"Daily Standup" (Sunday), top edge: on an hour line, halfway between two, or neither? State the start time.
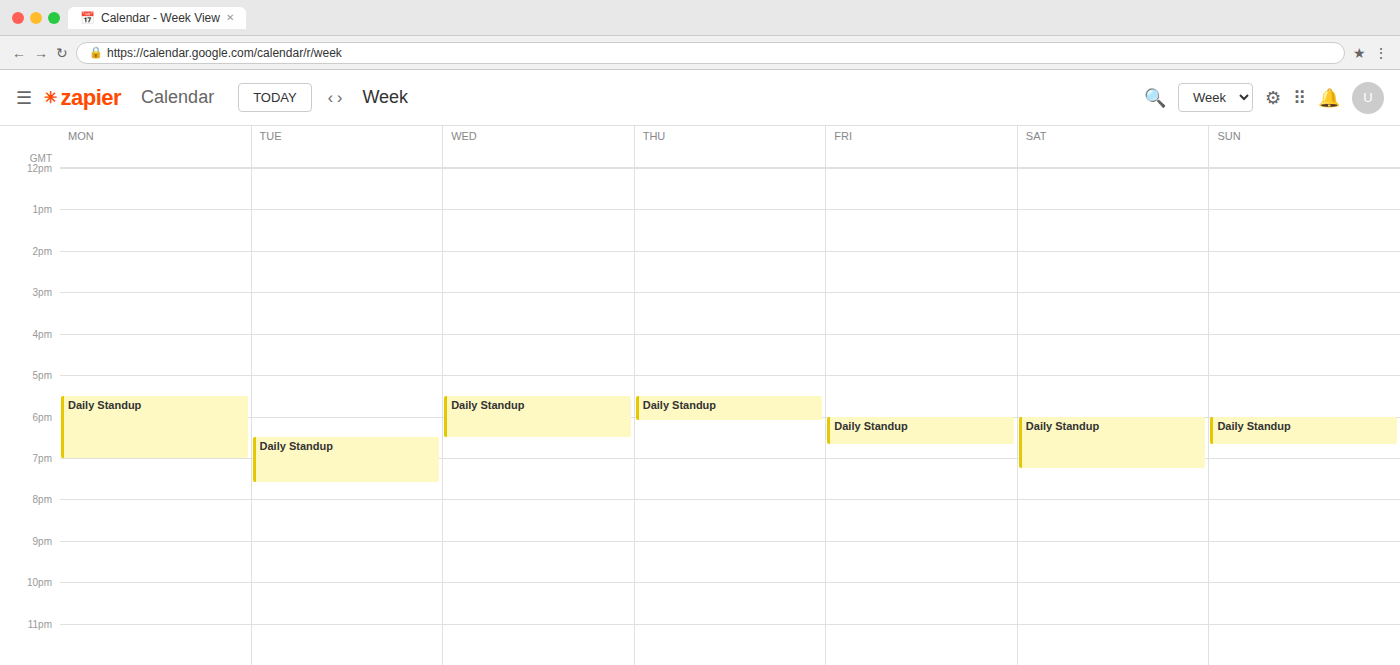
6:00 PM -- exactly on the 6 PM line.